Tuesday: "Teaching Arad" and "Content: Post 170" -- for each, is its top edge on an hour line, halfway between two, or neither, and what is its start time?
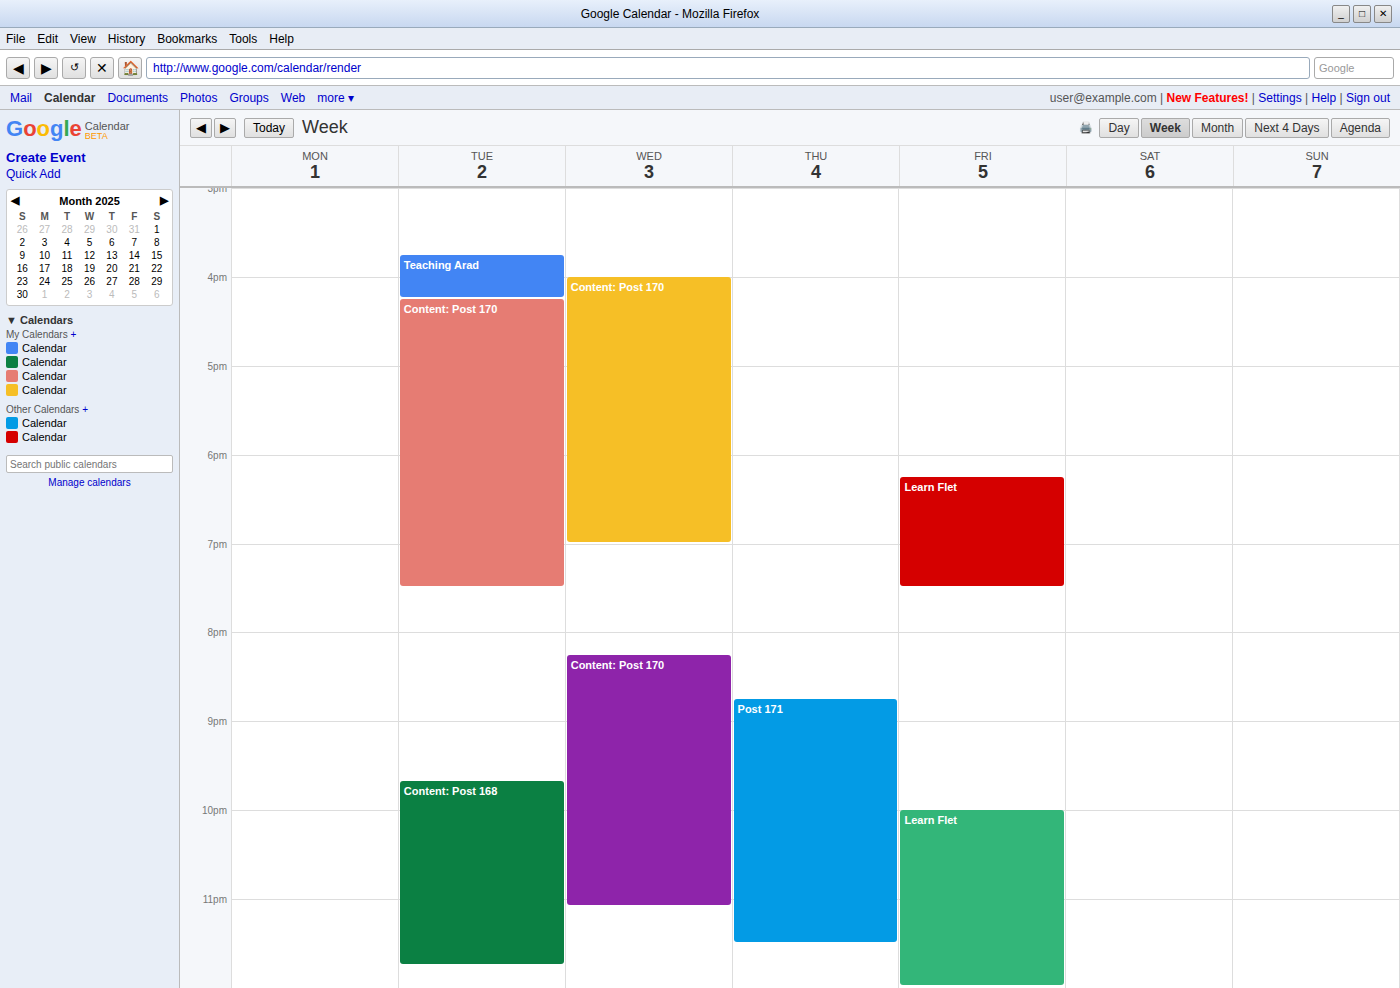
"Teaching Arad": 3:45 PM, neither: three quarters of the way from the 3 PM line to the 4 PM line. "Content: Post 170": 4:15 PM, neither: a quarter of the way from the 4 PM line to the 5 PM line.